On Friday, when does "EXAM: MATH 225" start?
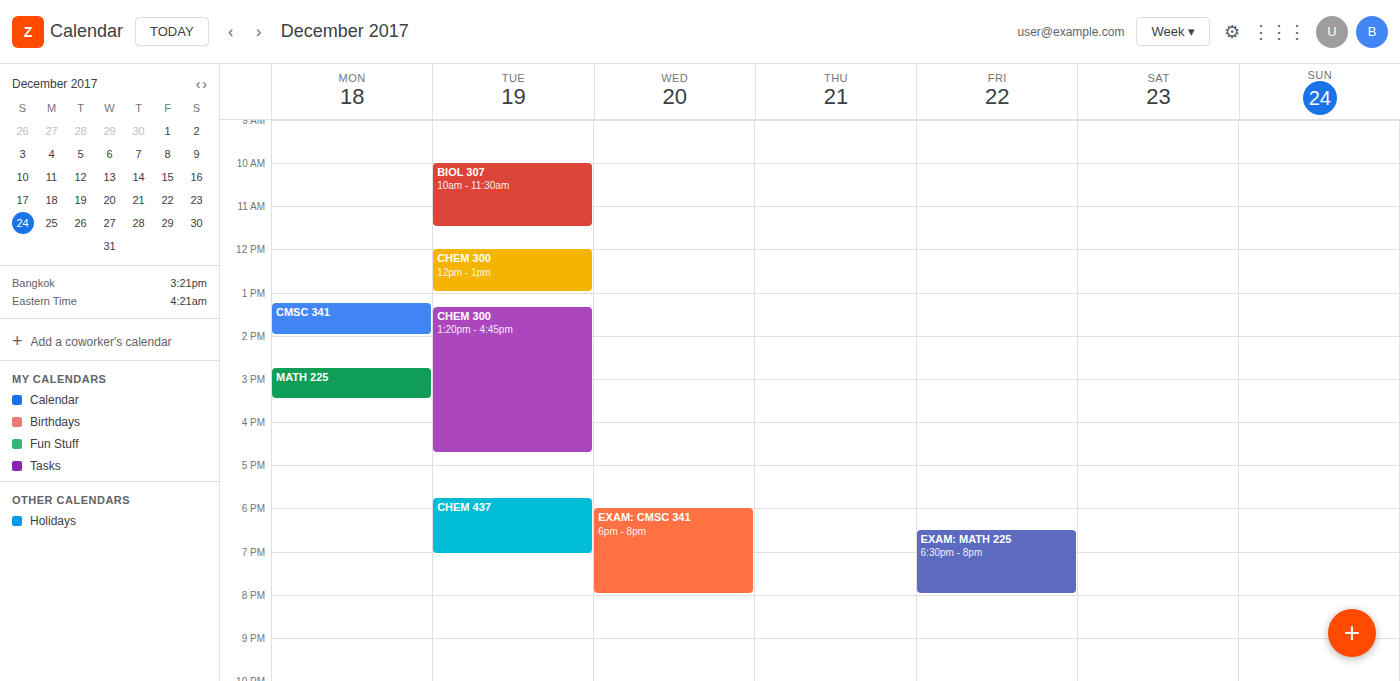
6:30 PM